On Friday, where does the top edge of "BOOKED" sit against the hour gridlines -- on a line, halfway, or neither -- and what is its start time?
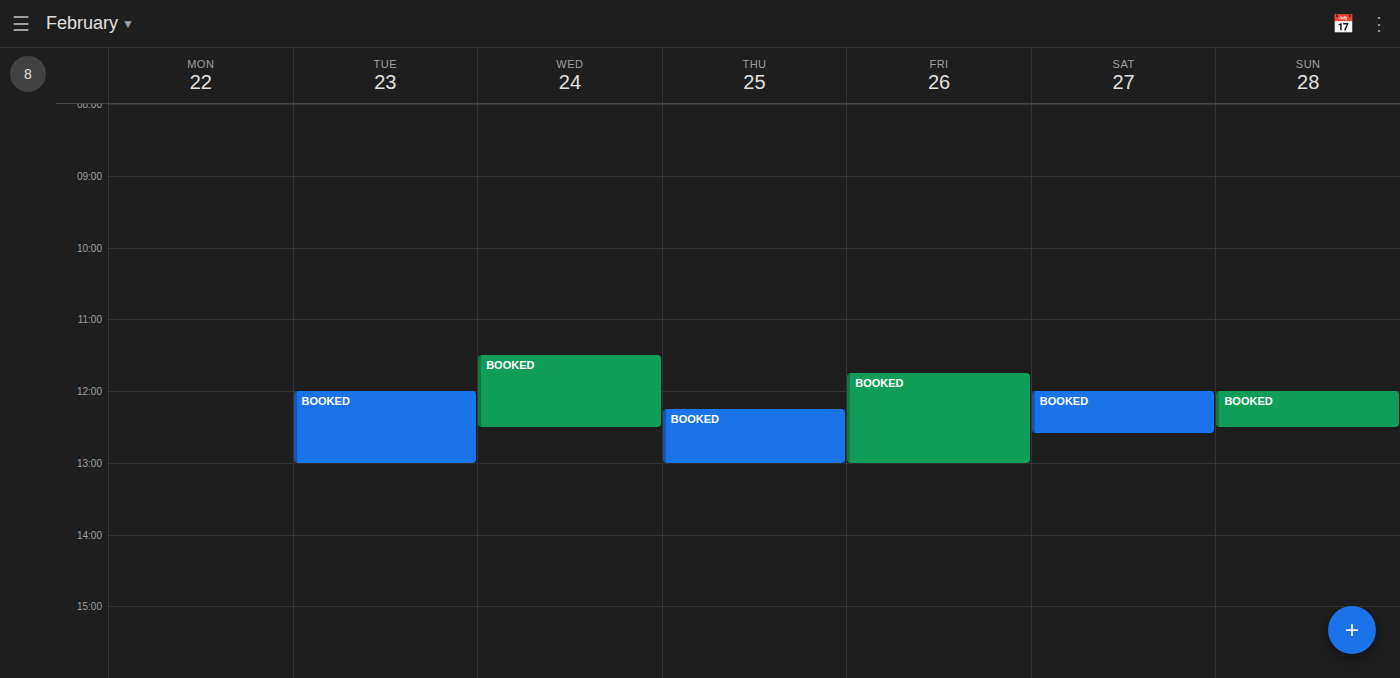
11:45 AM -- neither: three quarters of the way from the 11 AM line to the 12 PM line.